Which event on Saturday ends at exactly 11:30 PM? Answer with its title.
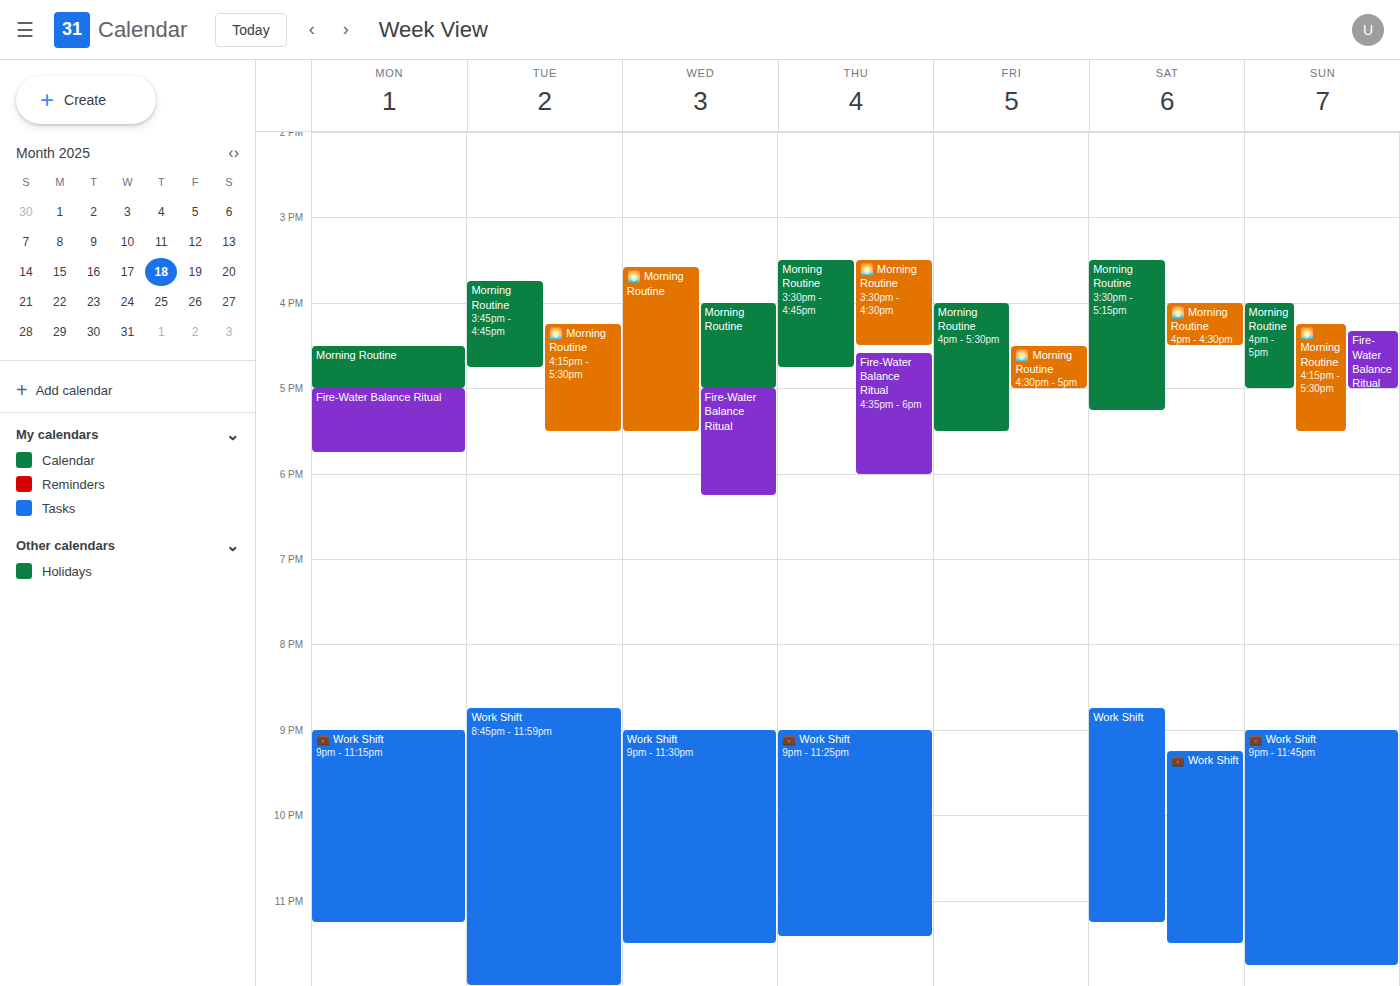
"💼 Work Shift"